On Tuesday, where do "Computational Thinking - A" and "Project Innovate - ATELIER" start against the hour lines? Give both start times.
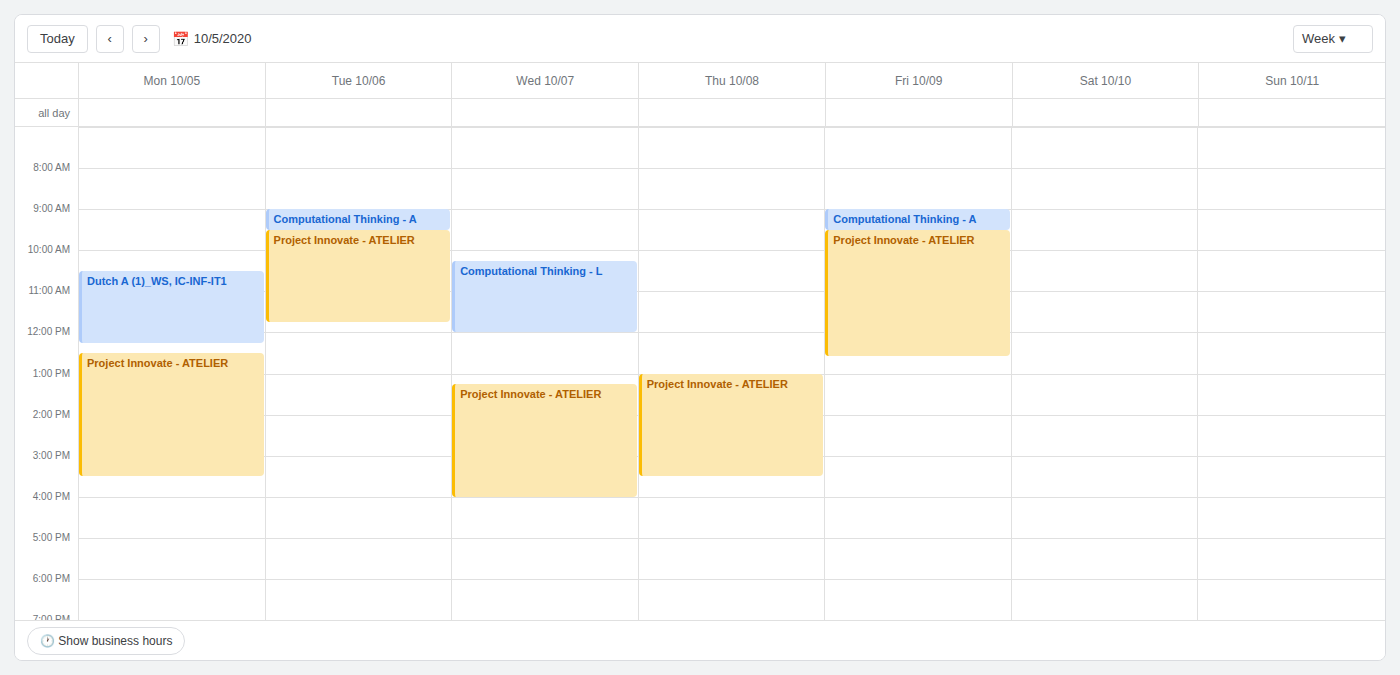
"Computational Thinking - A": 09:00, exactly on the 09:00 line. "Project Innovate - ATELIER": 09:30, halfway between the 09:00 and 10:00 lines.